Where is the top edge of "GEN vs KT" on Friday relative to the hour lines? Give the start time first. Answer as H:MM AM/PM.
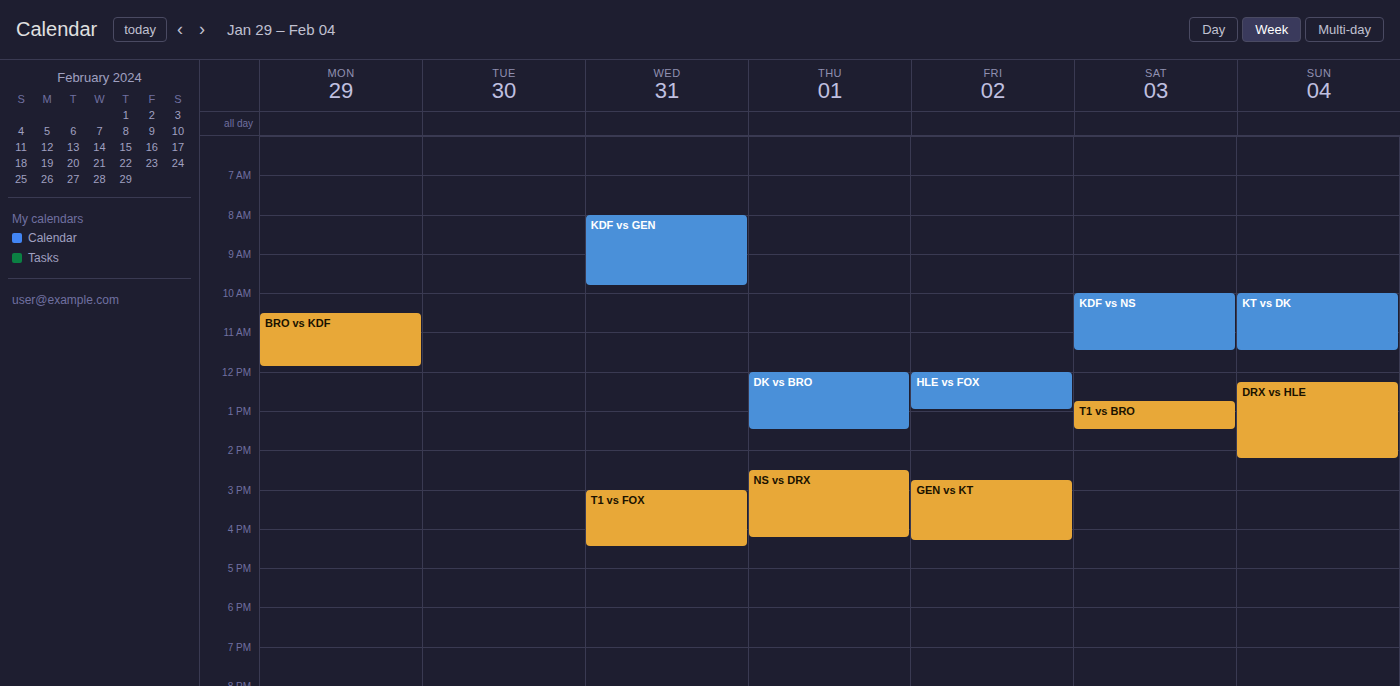
2:45 PM -- neither: three quarters of the way from the 2 PM line to the 3 PM line.